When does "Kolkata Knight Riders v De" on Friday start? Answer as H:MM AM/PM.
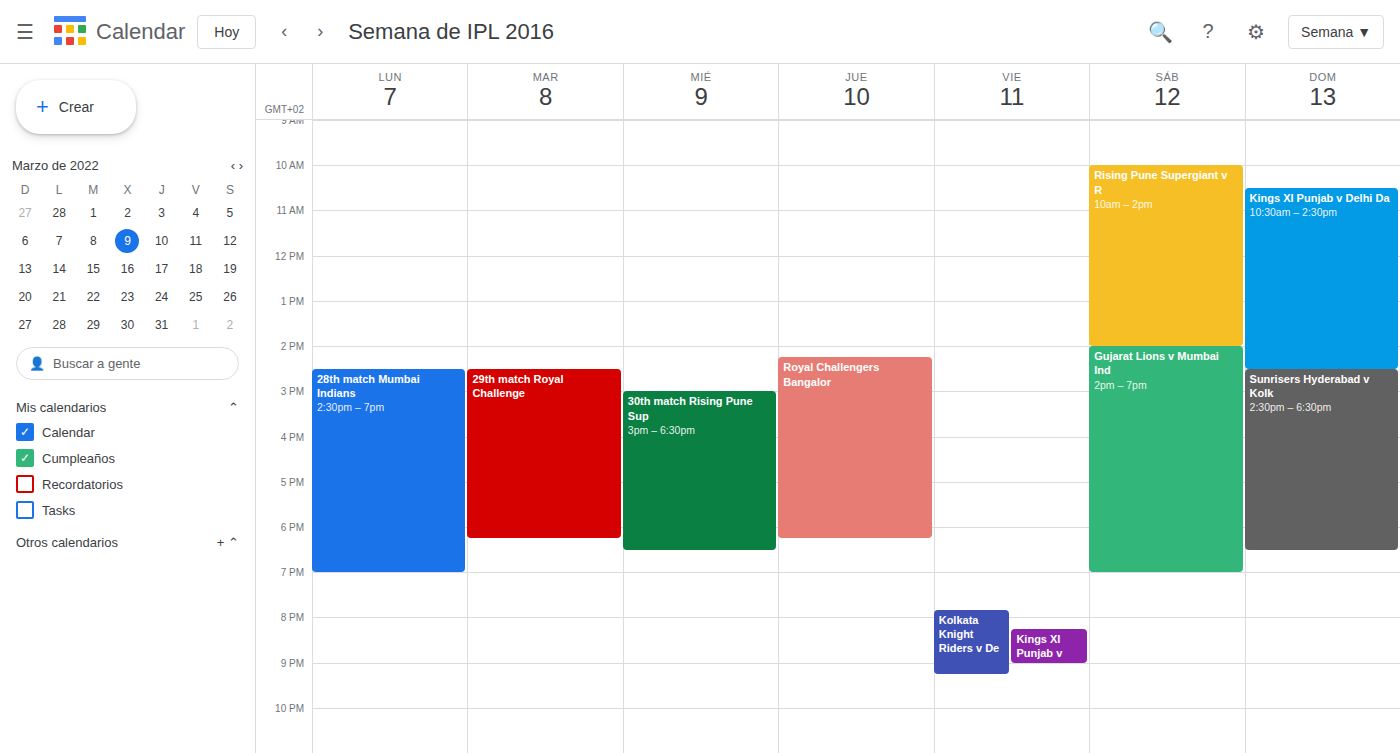
7:50 PM